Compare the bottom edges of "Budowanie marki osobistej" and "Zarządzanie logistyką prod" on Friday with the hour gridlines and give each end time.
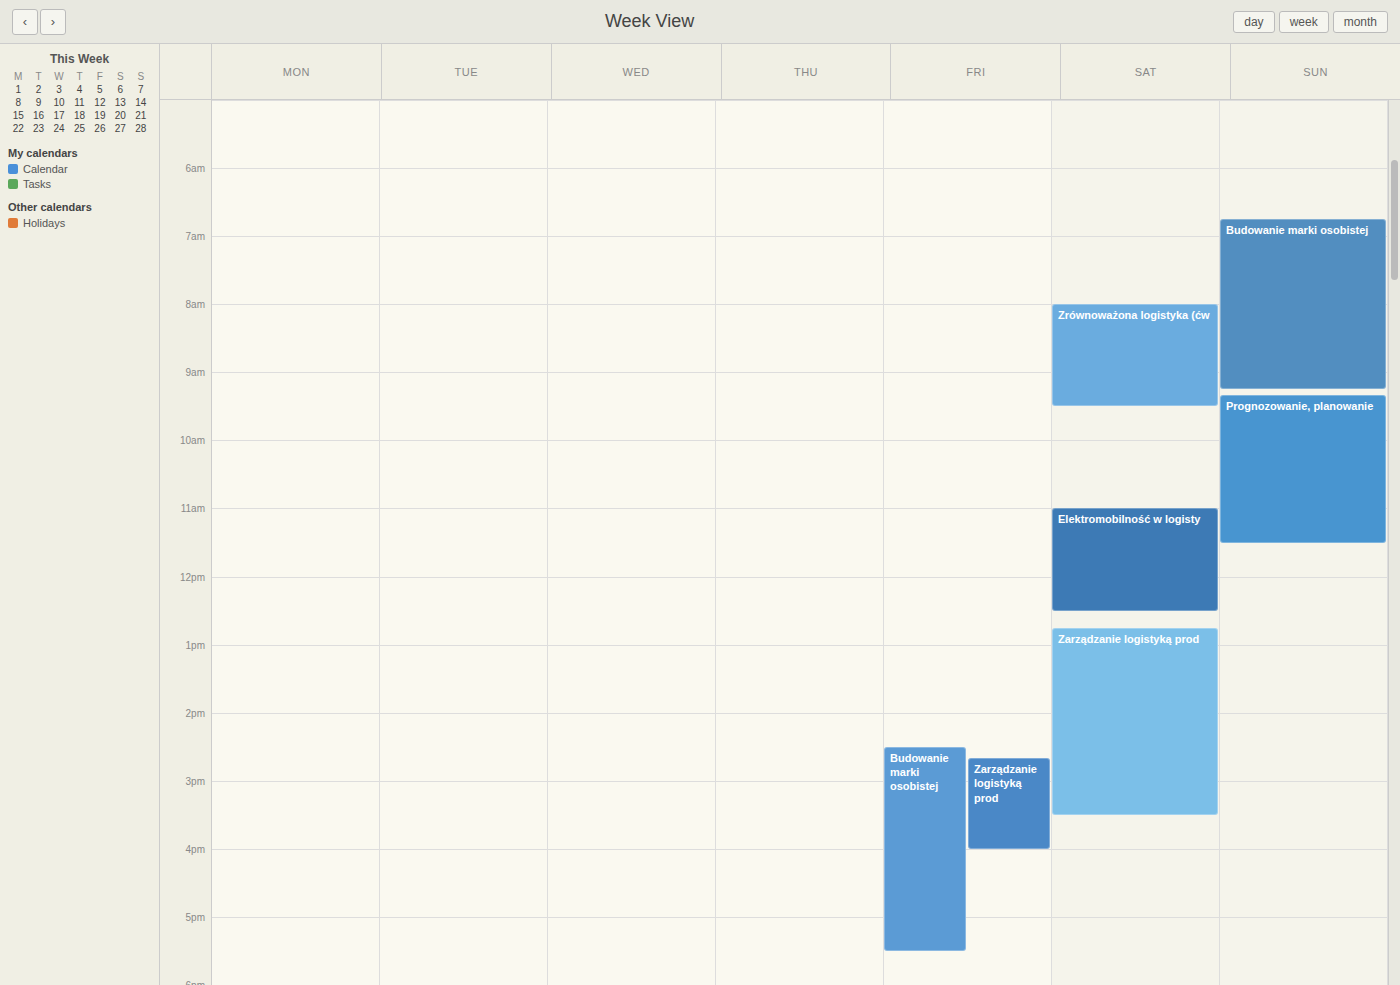
"Budowanie marki osobistej": 5:30 PM, halfway between the 5 PM and 6 PM lines. "Zarządzanie logistyką prod": 4:00 PM, exactly on the 4 PM line.